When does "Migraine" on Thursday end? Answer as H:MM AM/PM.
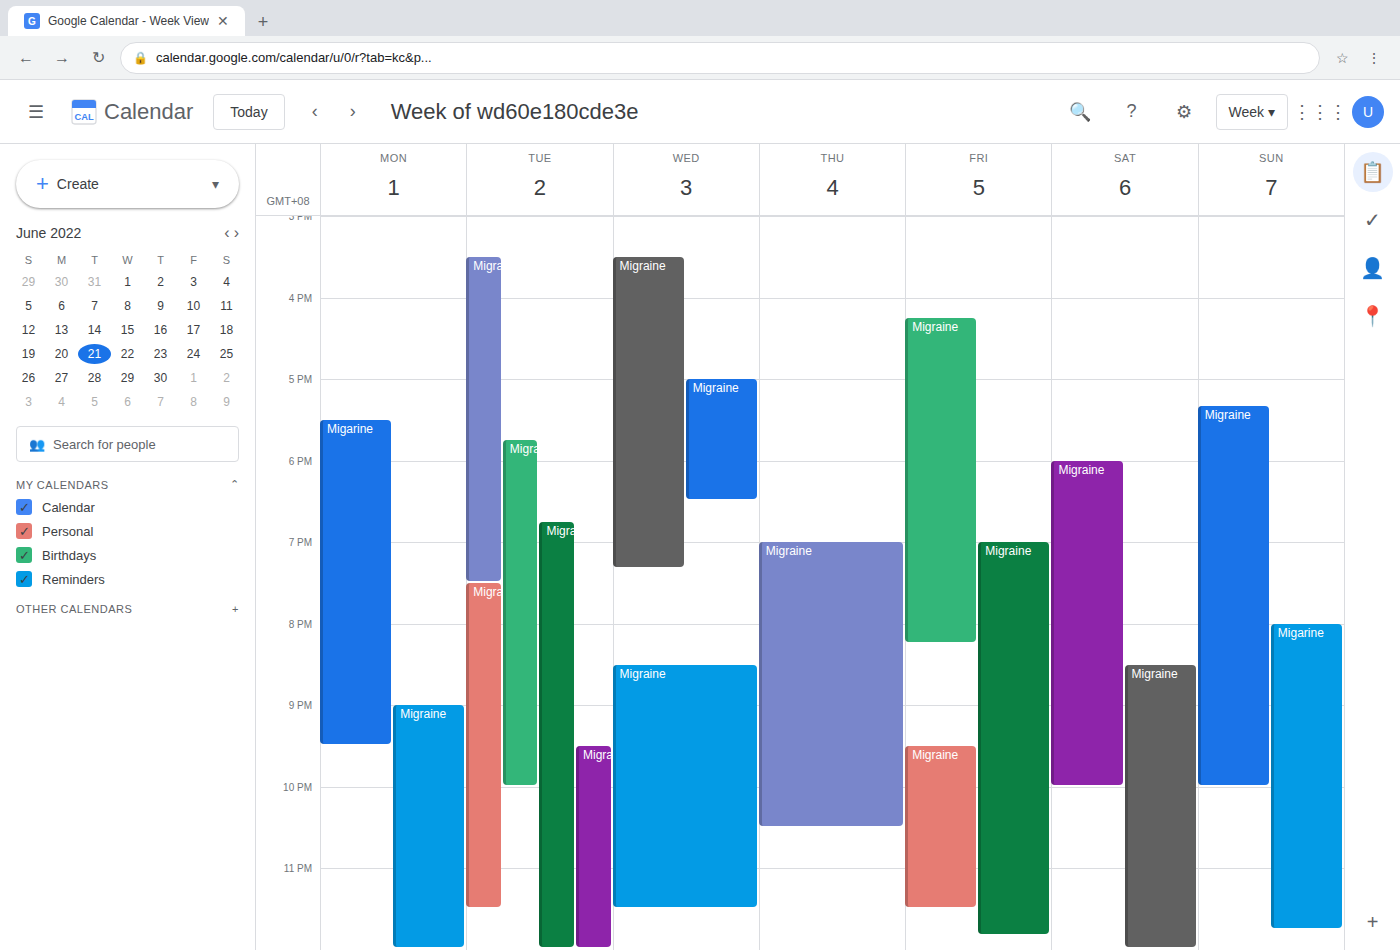
10:30 PM